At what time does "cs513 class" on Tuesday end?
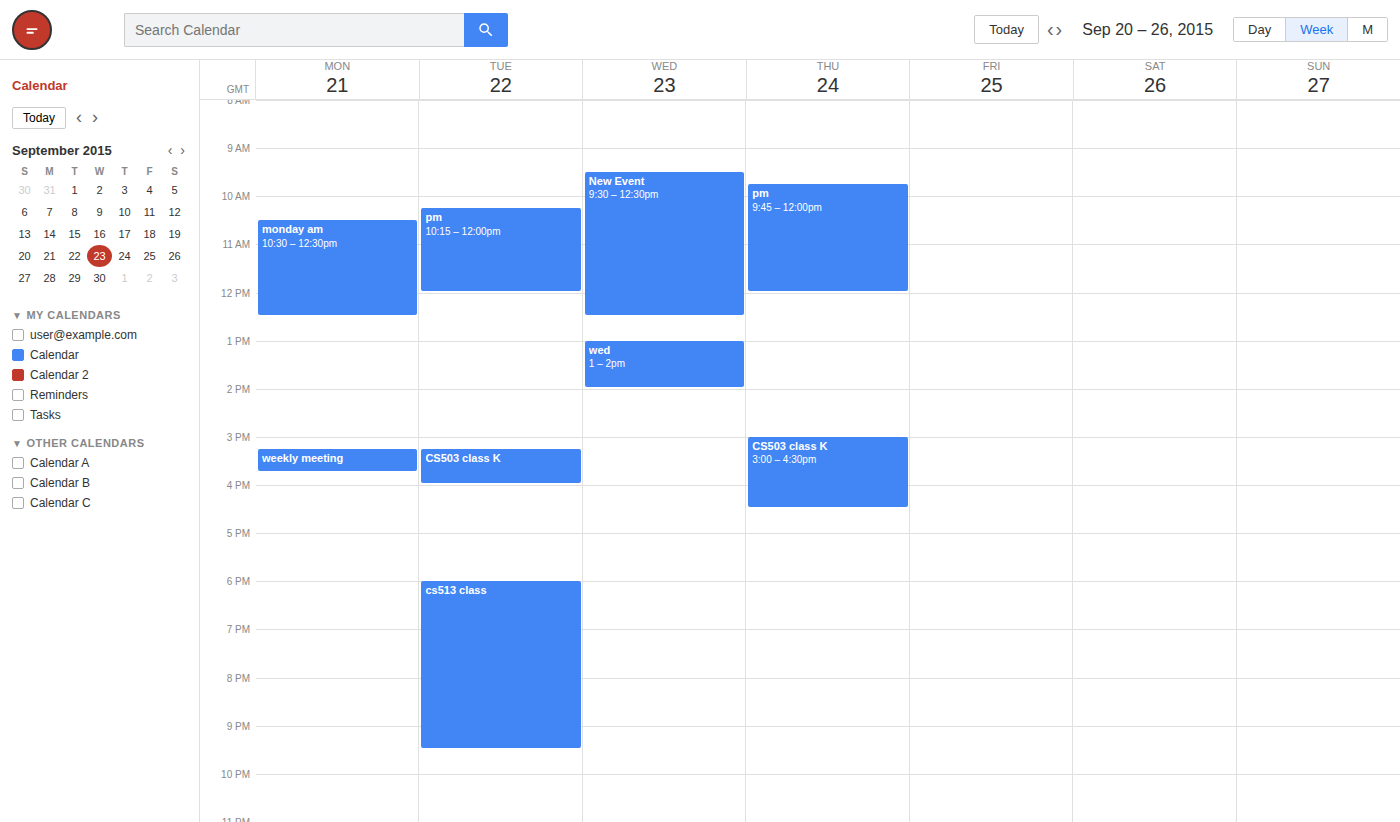
9:30 PM